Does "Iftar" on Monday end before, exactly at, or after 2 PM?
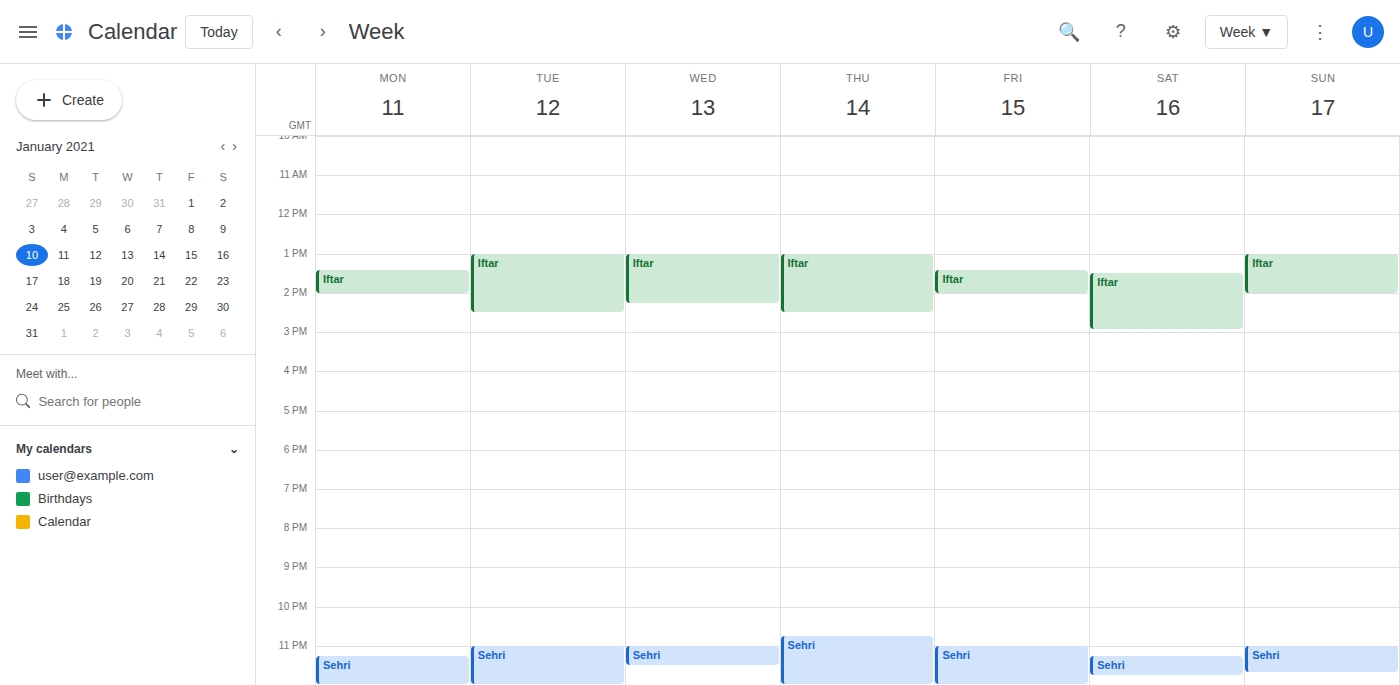
2:00 PM -- exactly at 2 PM, on the 2 PM line.